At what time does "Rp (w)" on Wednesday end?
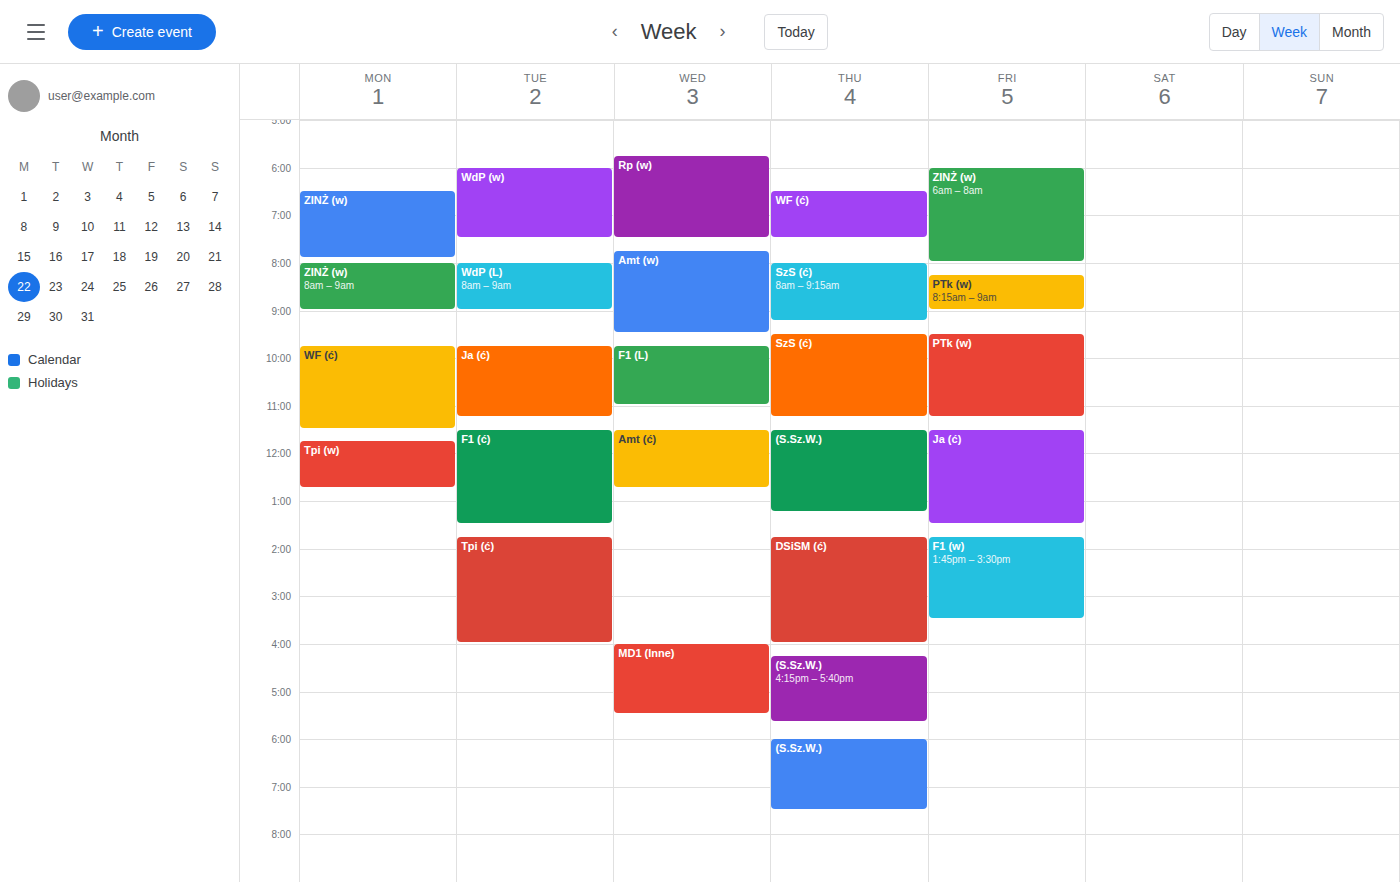
7:30 AM